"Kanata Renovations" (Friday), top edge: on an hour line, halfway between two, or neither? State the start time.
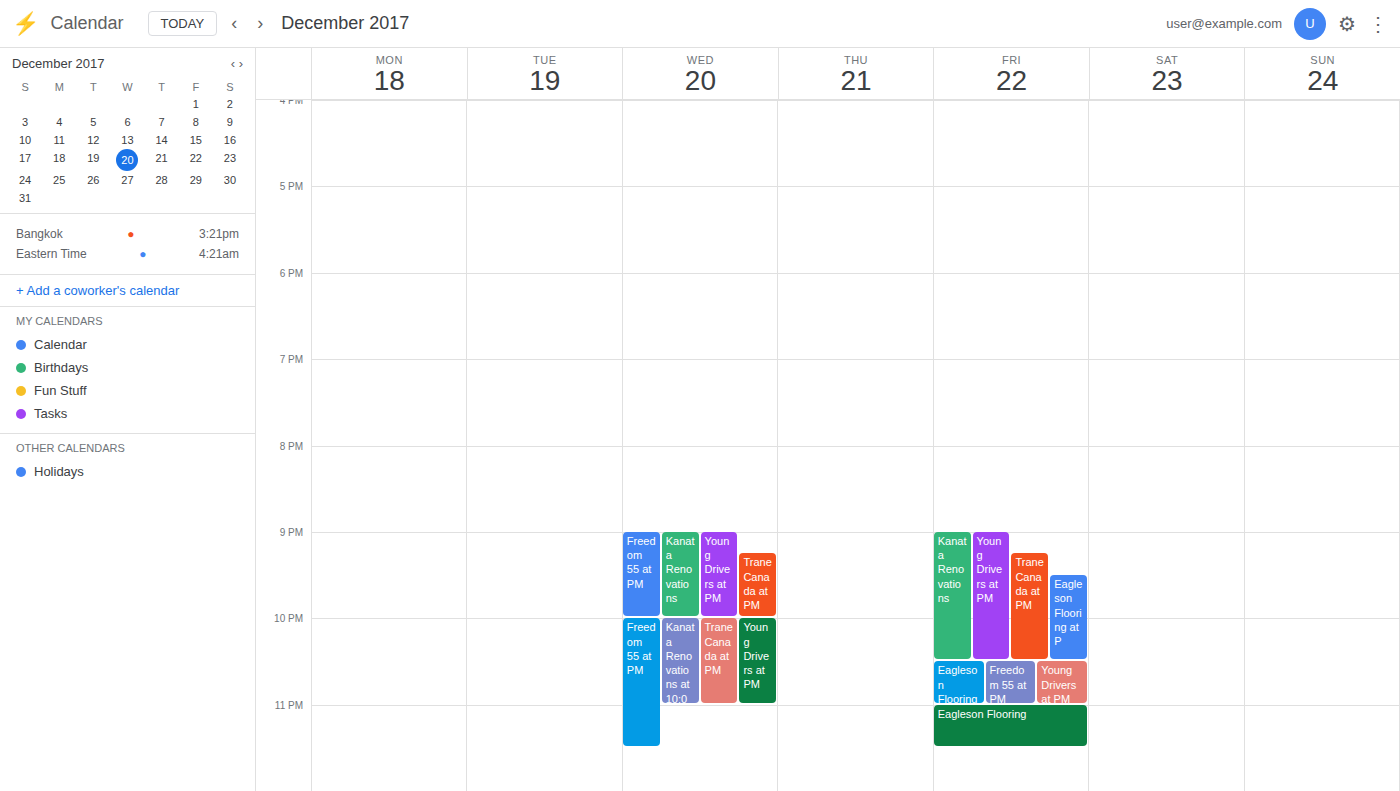
9:00 PM -- exactly on the 9 PM line.